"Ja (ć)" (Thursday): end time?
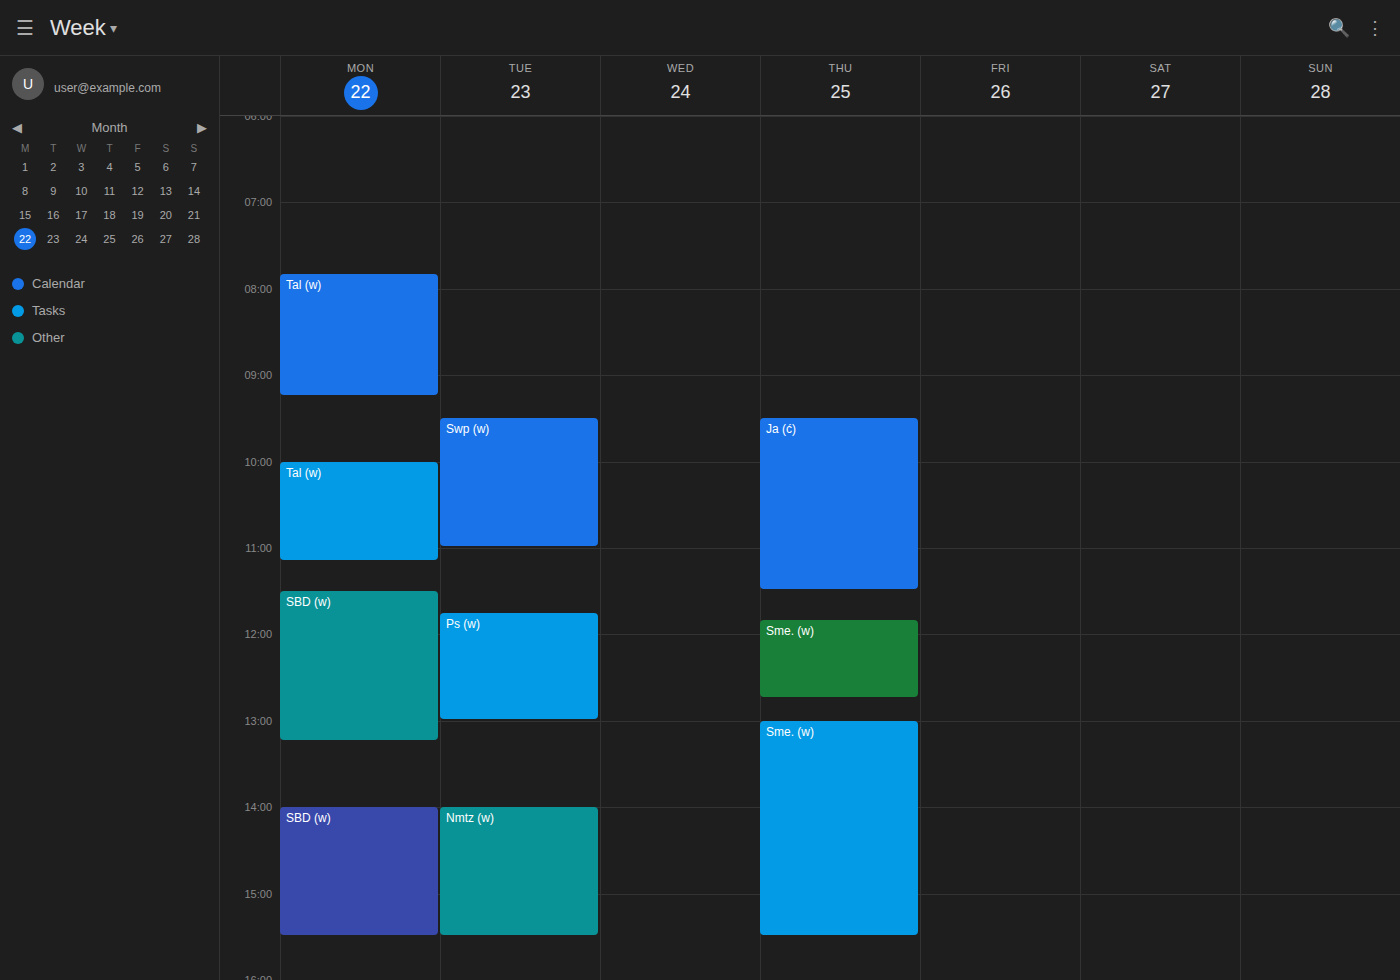
11:30 AM